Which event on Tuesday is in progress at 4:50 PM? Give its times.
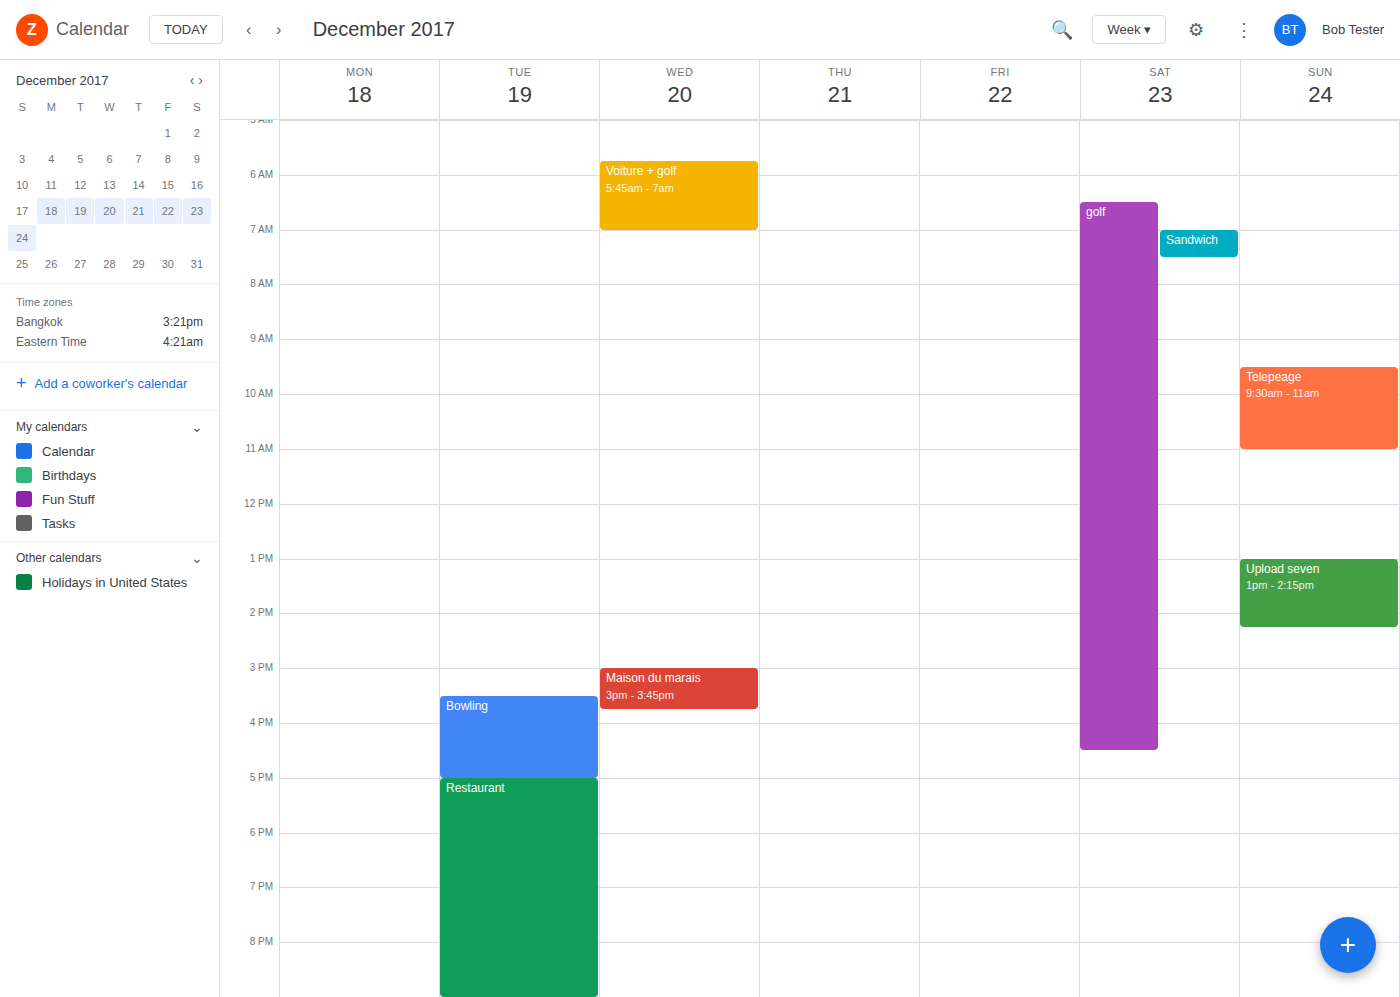
"Bowling", 3:30 PM to 5:00 PM